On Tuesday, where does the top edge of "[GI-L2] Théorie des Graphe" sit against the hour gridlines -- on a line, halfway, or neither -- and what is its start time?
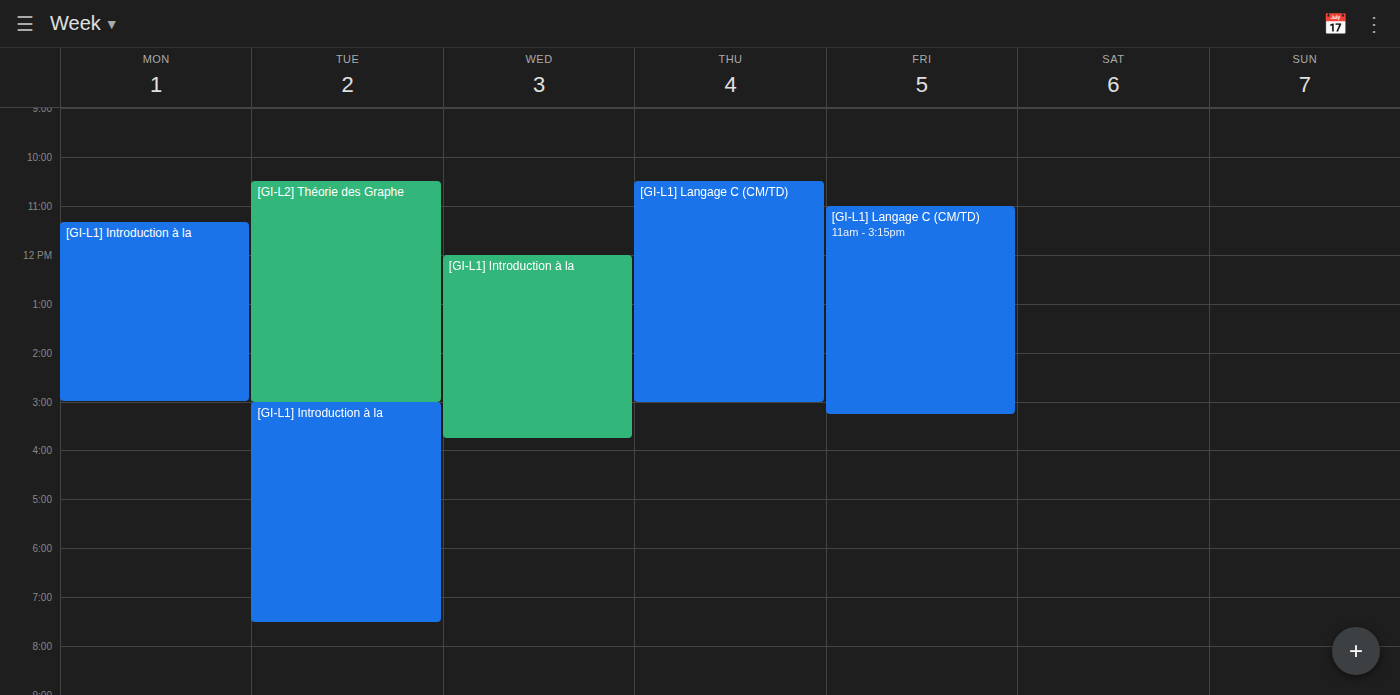
10:30 AM -- halfway between the 10 AM and 11 AM lines.